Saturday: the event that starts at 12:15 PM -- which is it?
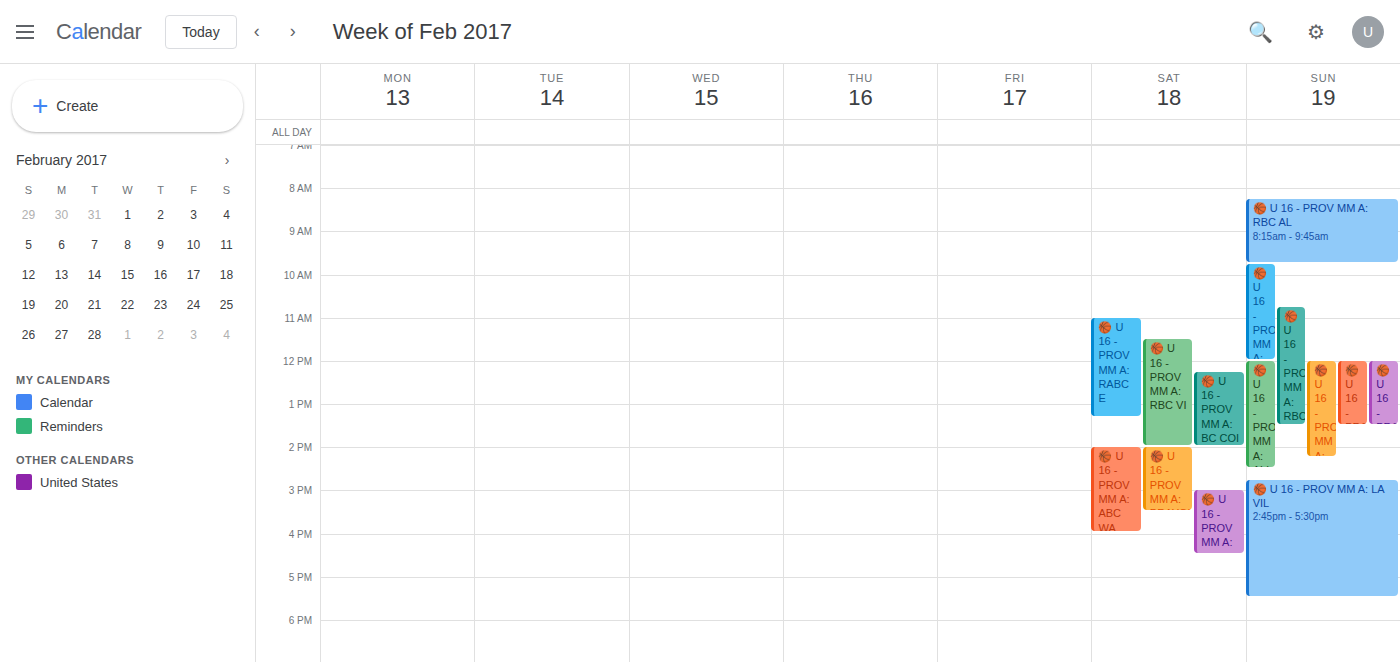
"🏀 U 16 - PROV MM A: BC COI"